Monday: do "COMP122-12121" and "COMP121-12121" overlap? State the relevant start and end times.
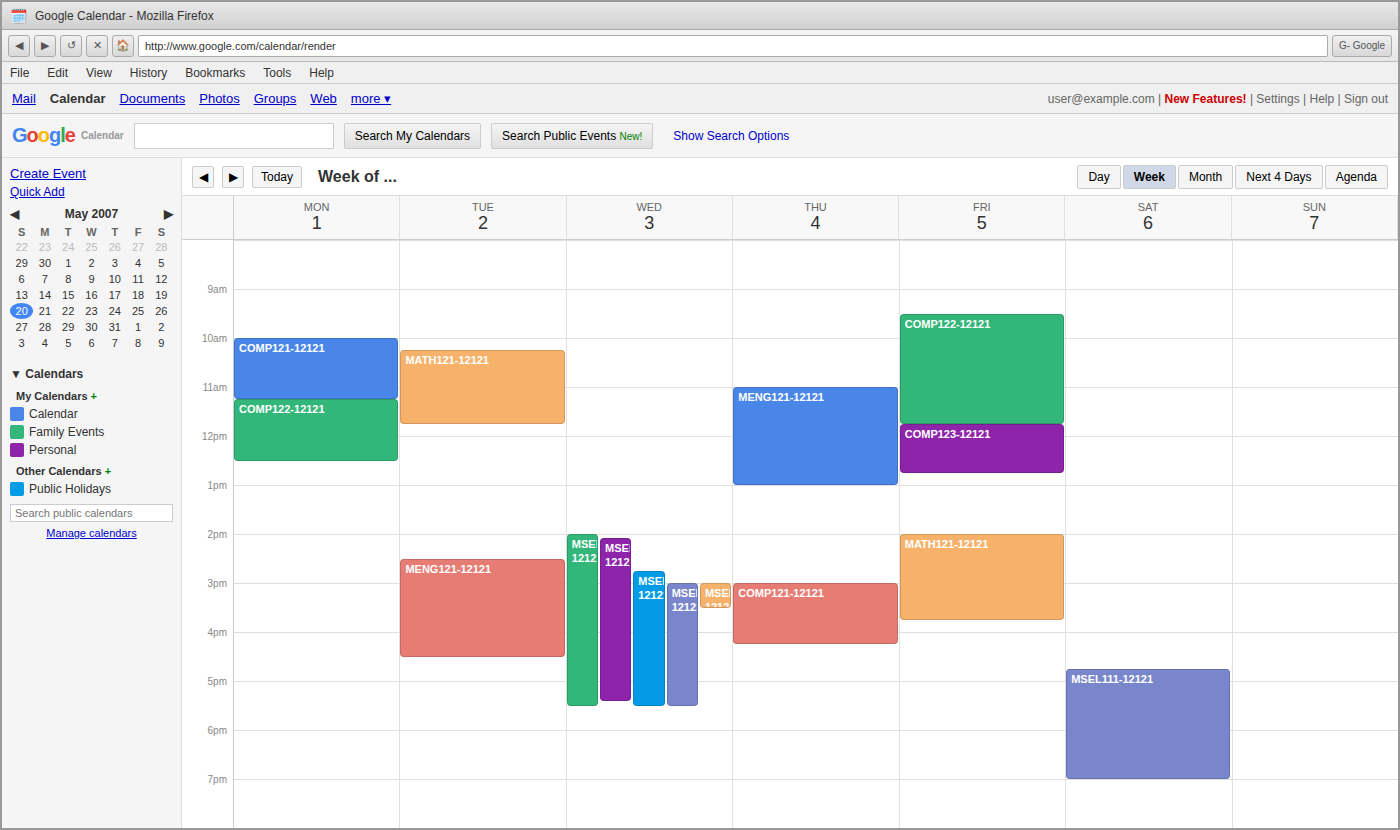
"COMP121-12121" ends at 11:15 AM, exactly when "COMP122-12121" starts -- they touch but do not overlap.